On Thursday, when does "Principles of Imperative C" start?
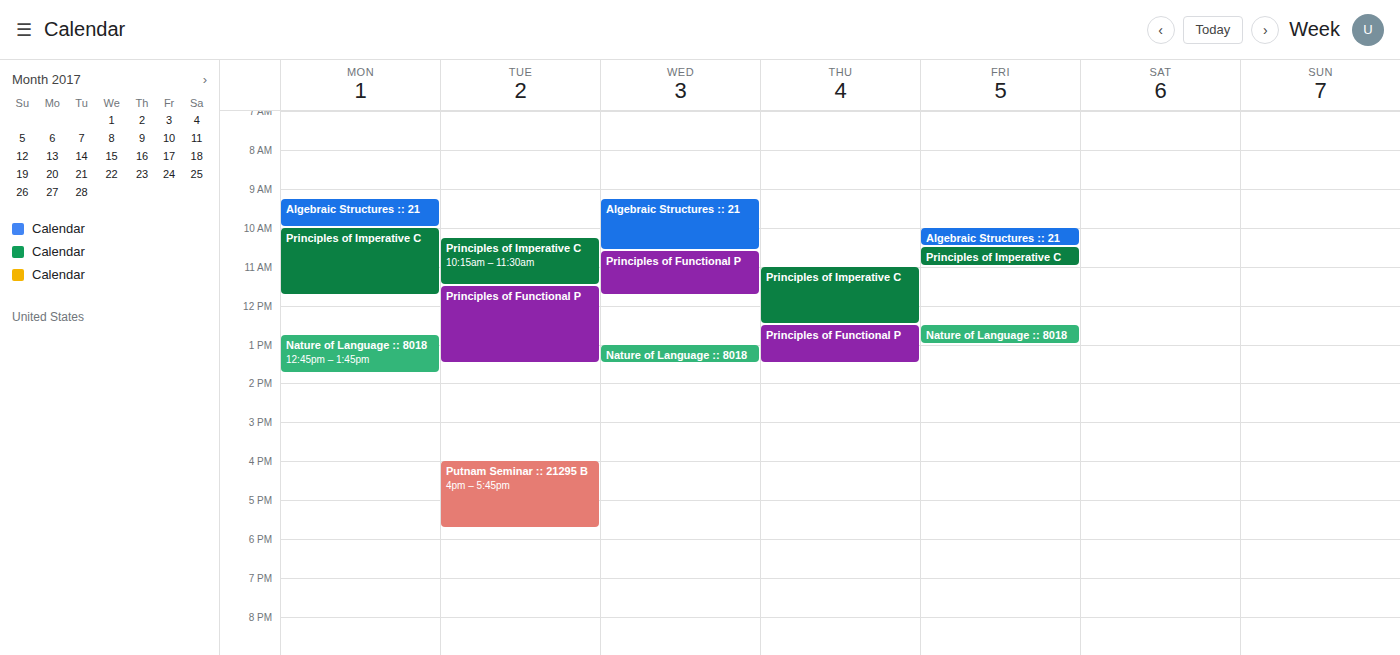
11:00 AM